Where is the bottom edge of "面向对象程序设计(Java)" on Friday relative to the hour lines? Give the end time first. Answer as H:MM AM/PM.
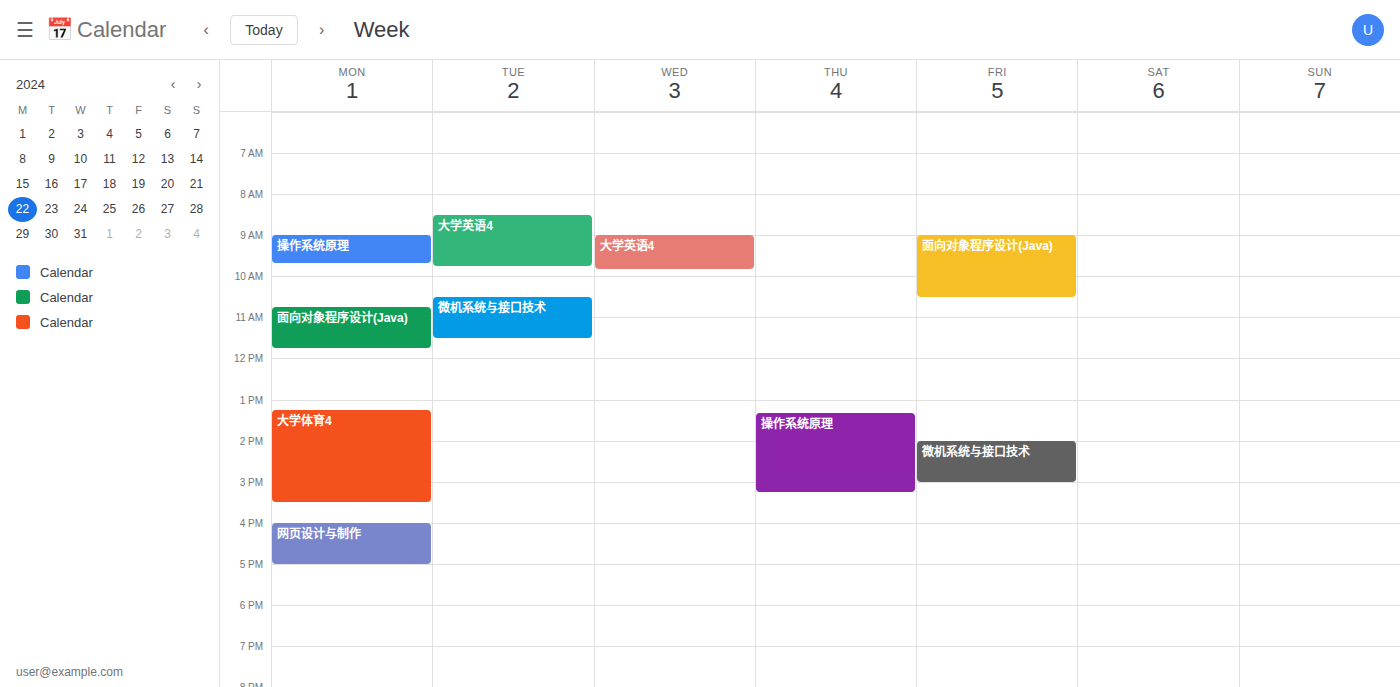
10:30 AM -- halfway between the 10 AM and 11 AM lines.